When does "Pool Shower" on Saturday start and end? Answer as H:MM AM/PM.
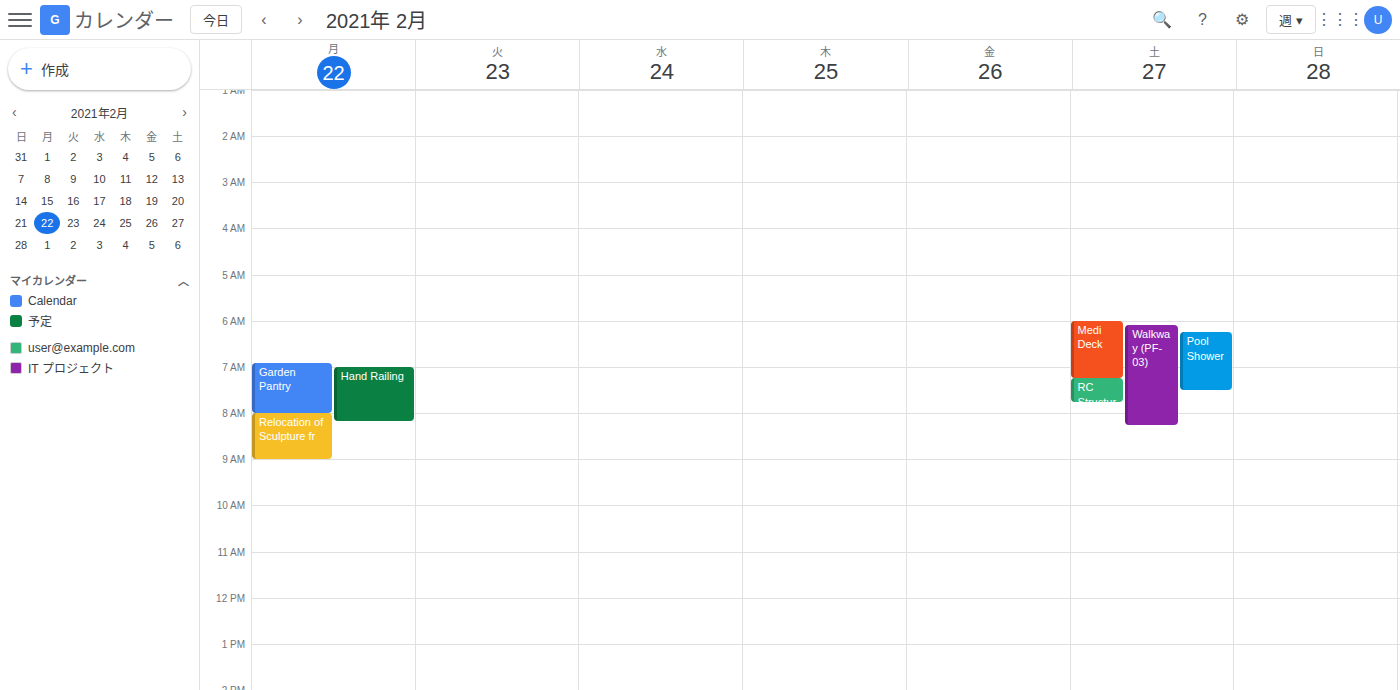
6:15 AM to 7:30 AM